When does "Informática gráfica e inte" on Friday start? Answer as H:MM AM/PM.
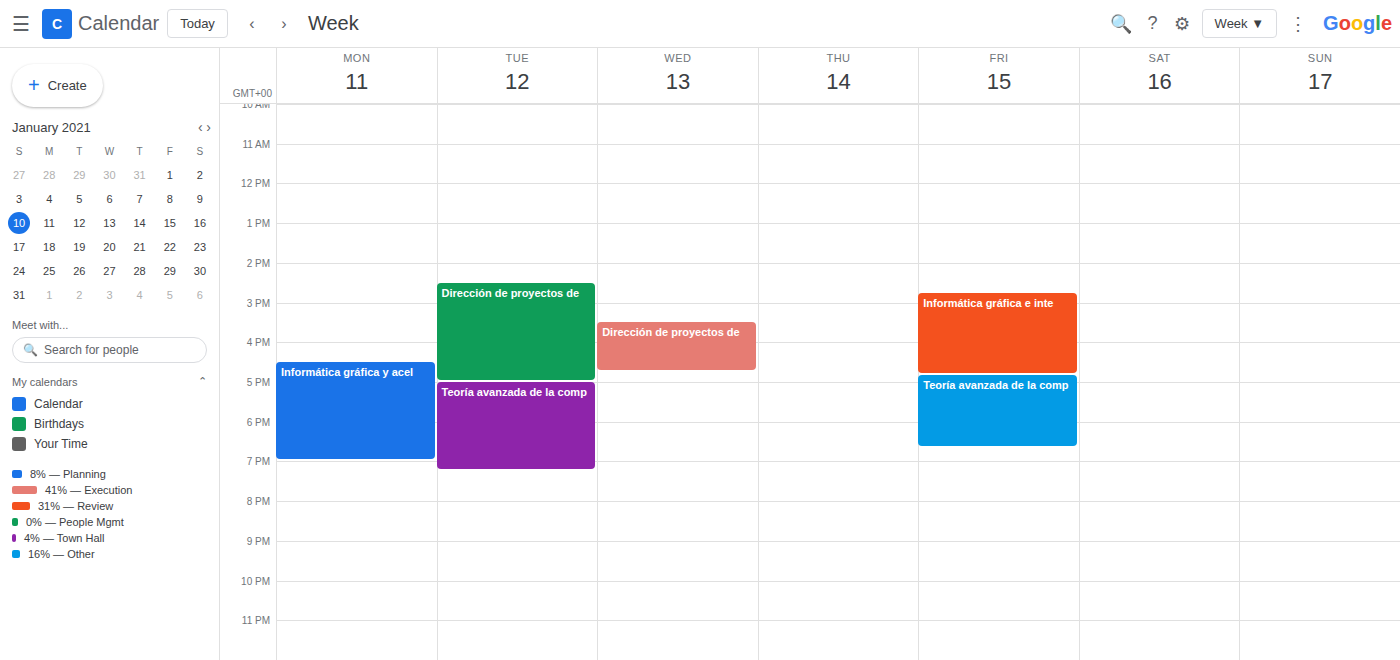
2:45 PM